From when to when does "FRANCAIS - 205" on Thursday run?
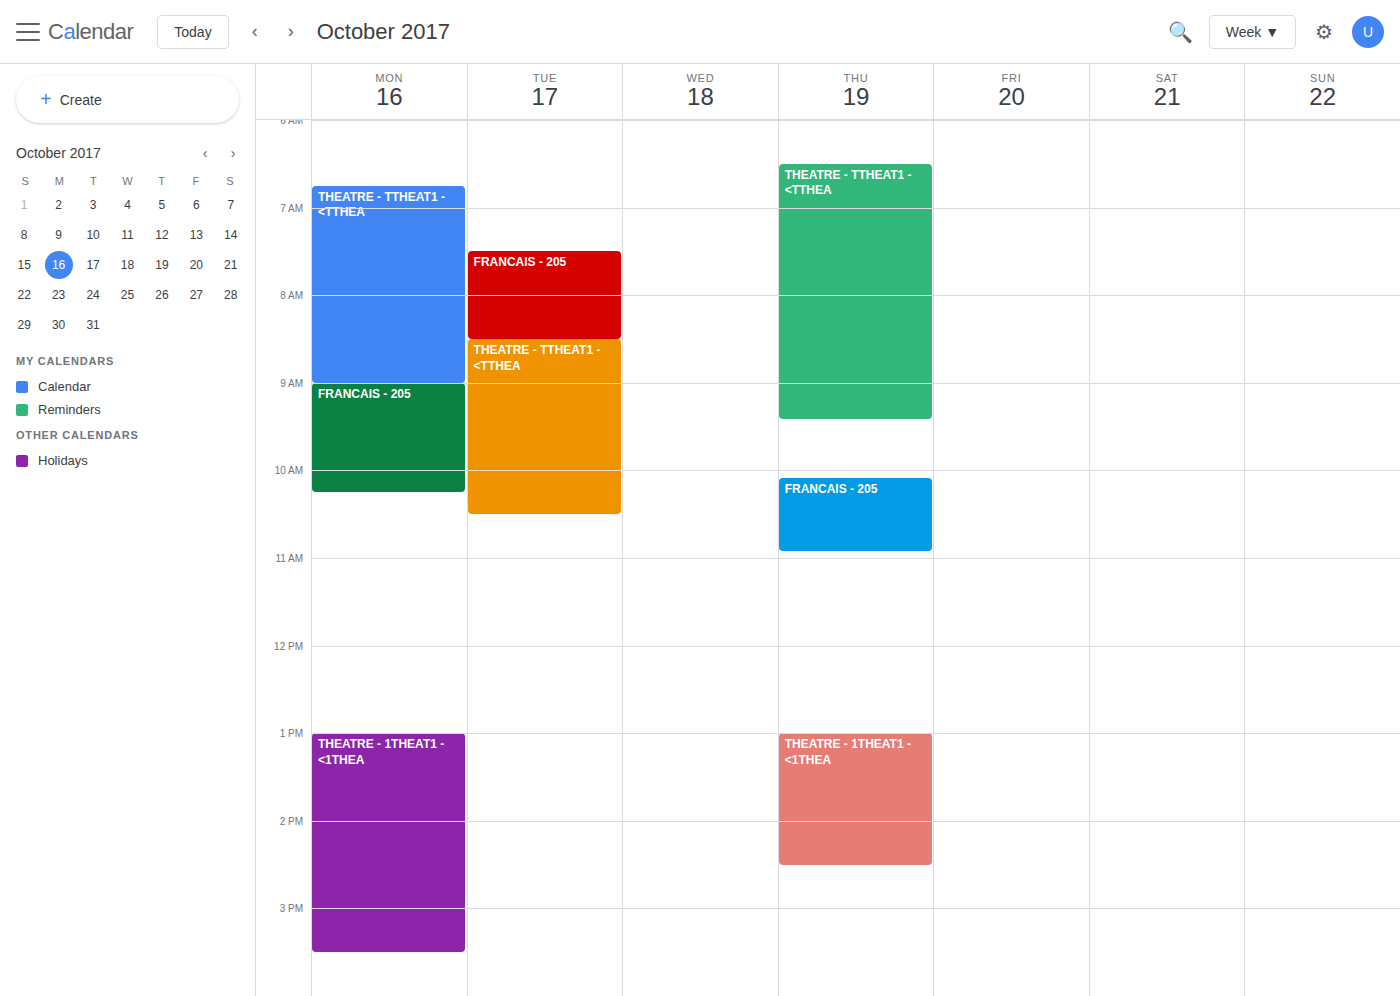
10:05 AM to 10:55 AM